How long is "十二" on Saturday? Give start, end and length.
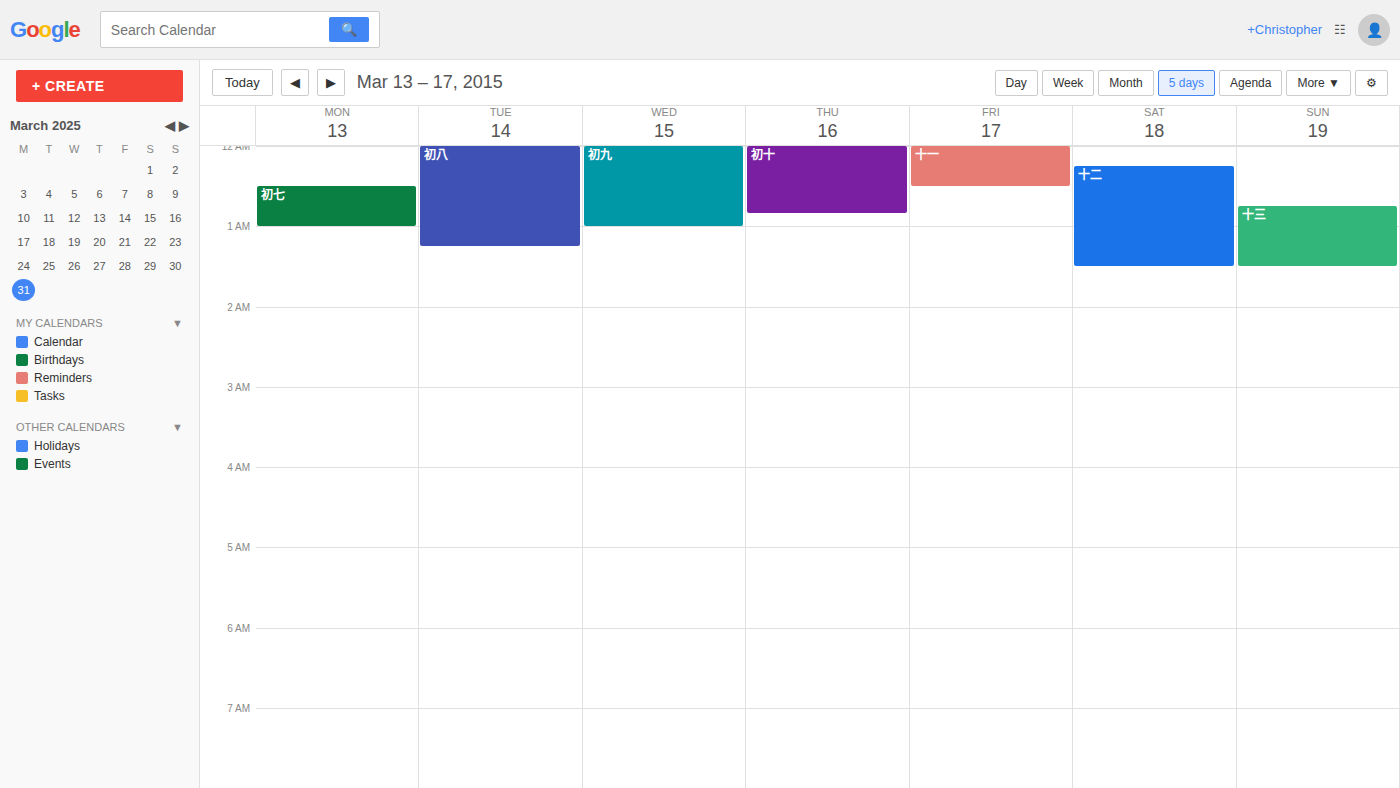
12:15 AM to 1:30 AM, 1 hour 15 minutes